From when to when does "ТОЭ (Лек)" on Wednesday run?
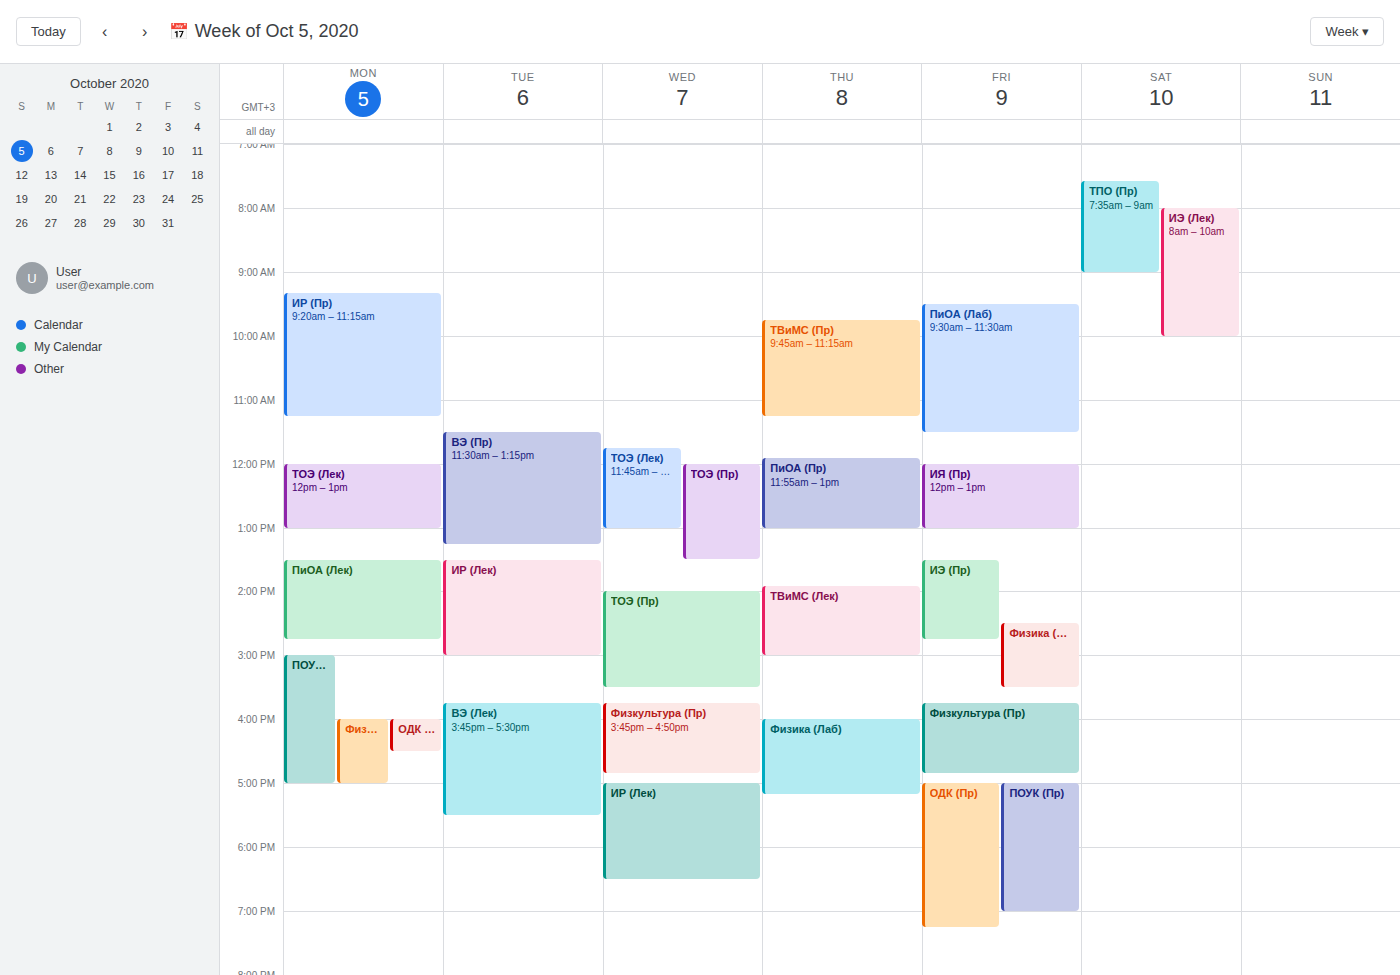
11:45 AM to 1:00 PM